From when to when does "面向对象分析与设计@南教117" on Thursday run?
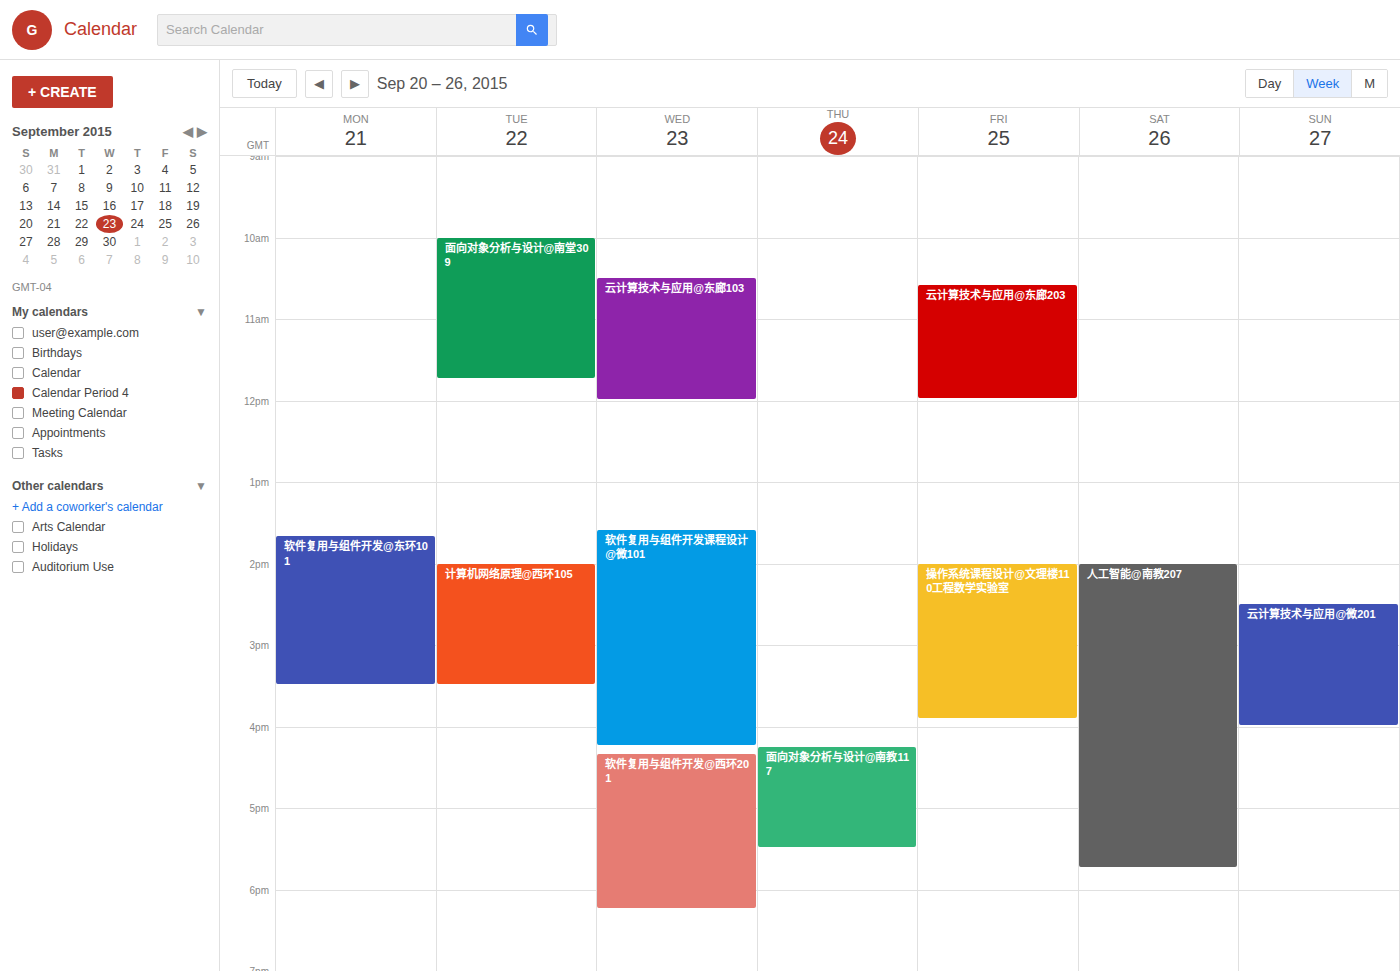
4:15 PM to 5:30 PM